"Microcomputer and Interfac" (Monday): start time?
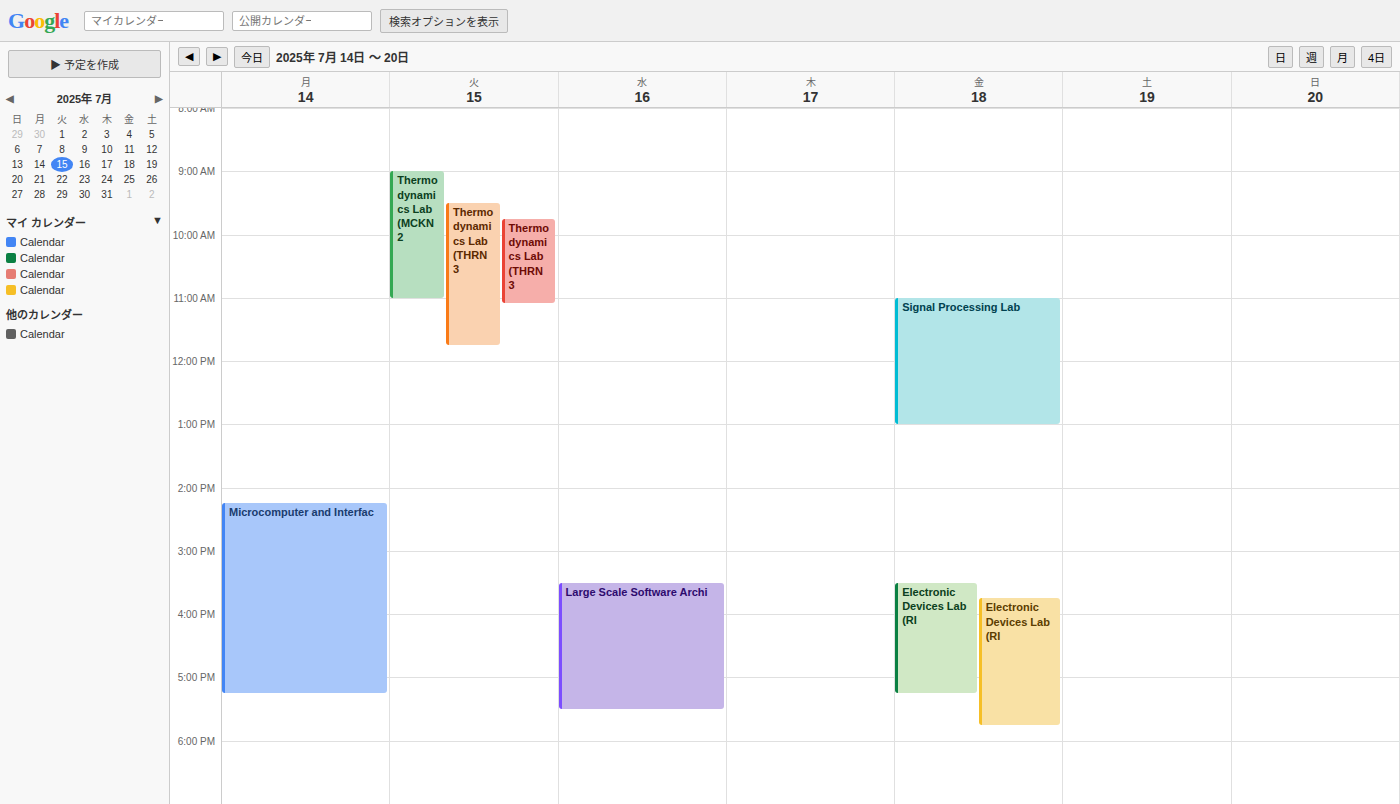
2:15 PM